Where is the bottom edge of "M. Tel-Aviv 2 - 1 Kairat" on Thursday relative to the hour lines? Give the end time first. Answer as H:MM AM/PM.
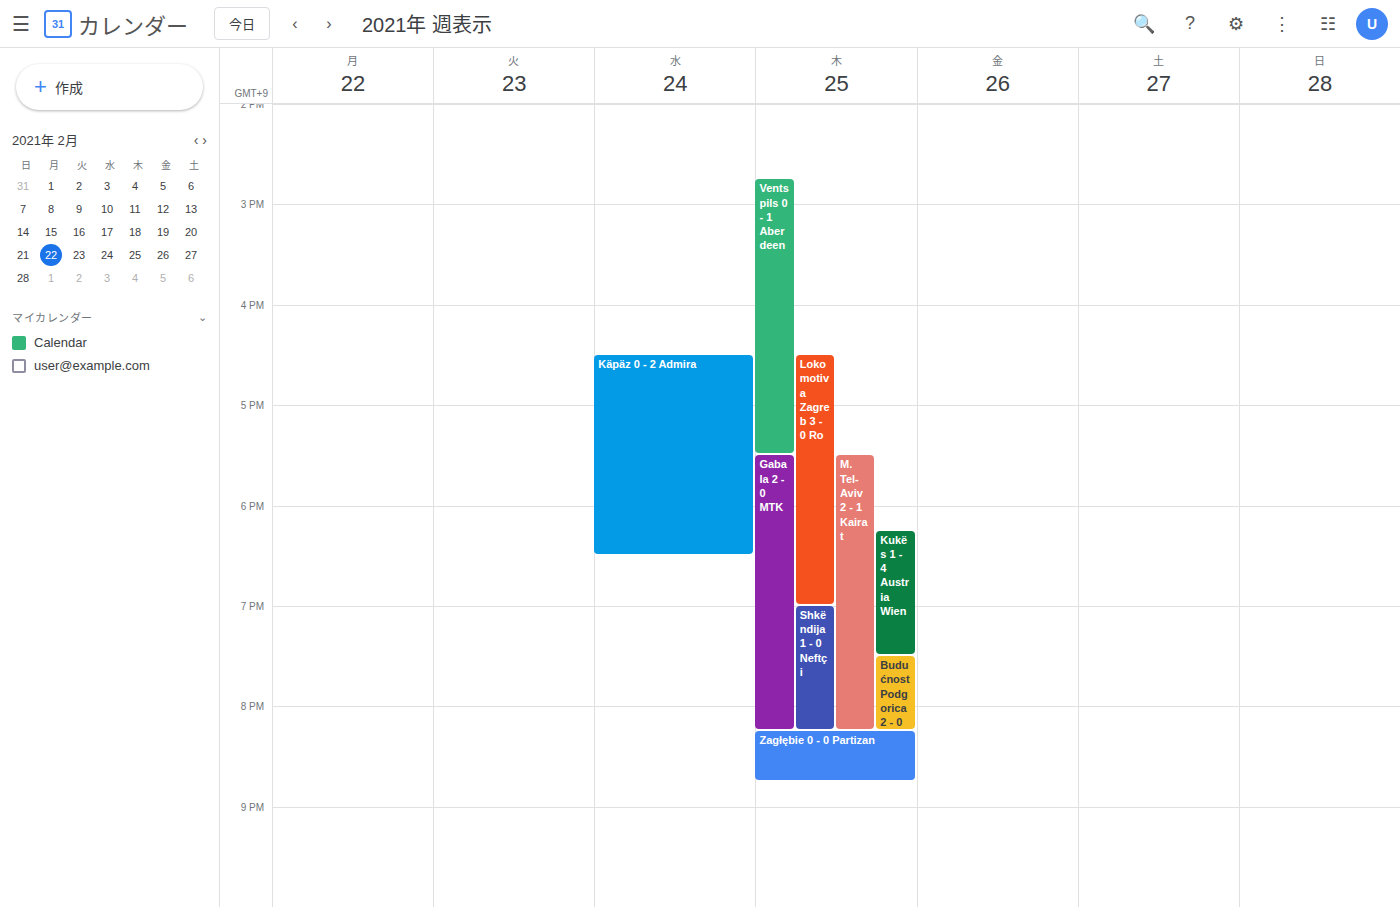
8:15 PM -- neither: a quarter of the way from the 8 PM line to the 9 PM line.